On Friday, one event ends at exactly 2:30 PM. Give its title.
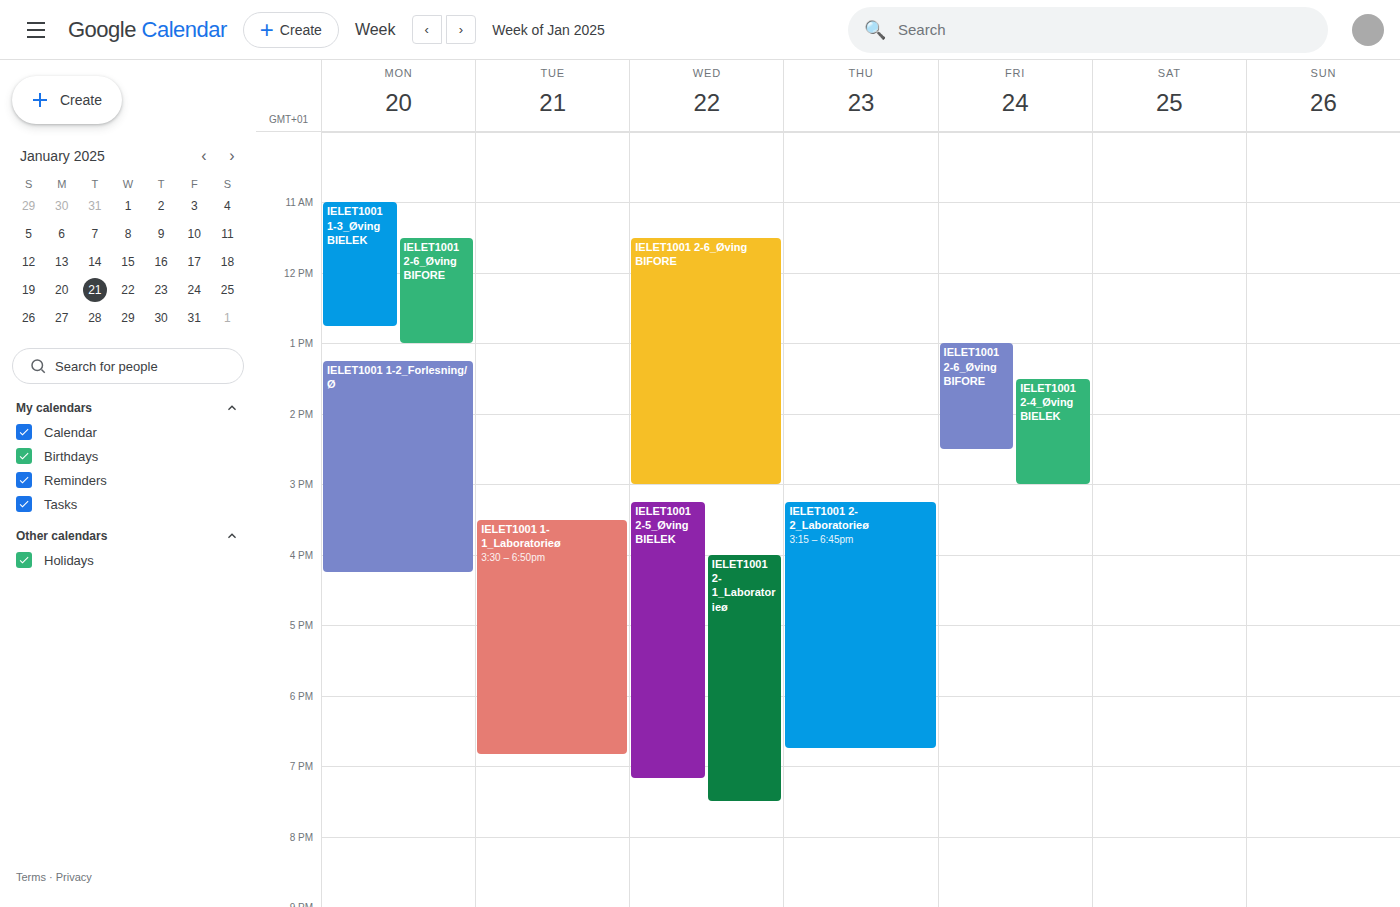
"IELET1001 2-6_Øving BIFORE"